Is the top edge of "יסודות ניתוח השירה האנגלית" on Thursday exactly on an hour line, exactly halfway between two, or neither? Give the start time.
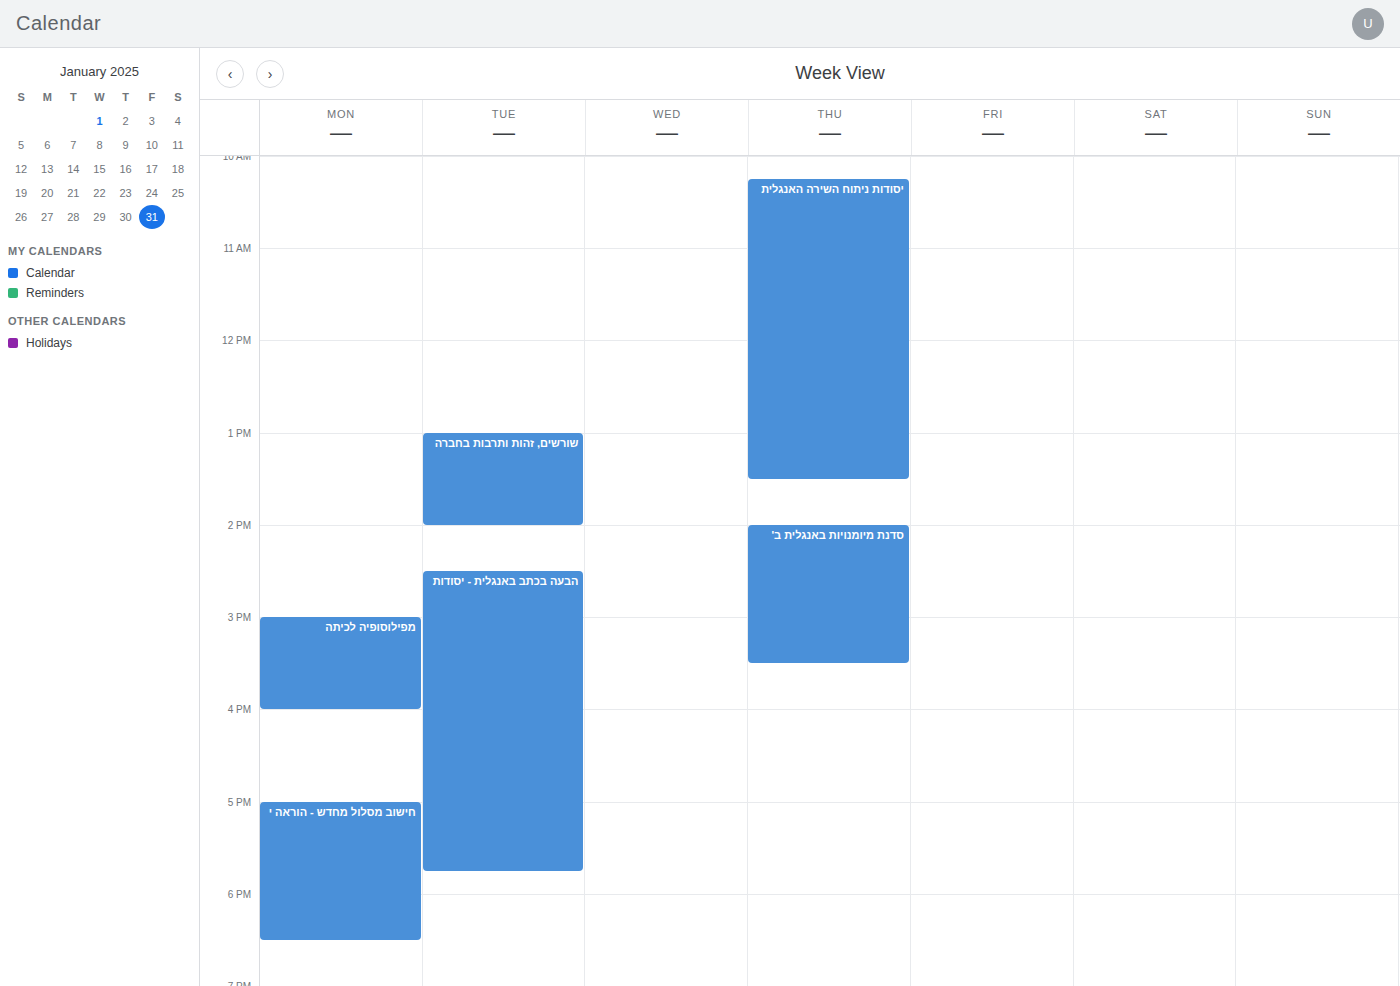
10:15 -- neither: a quarter of the way from the 10:00 line to the 11:00 line.